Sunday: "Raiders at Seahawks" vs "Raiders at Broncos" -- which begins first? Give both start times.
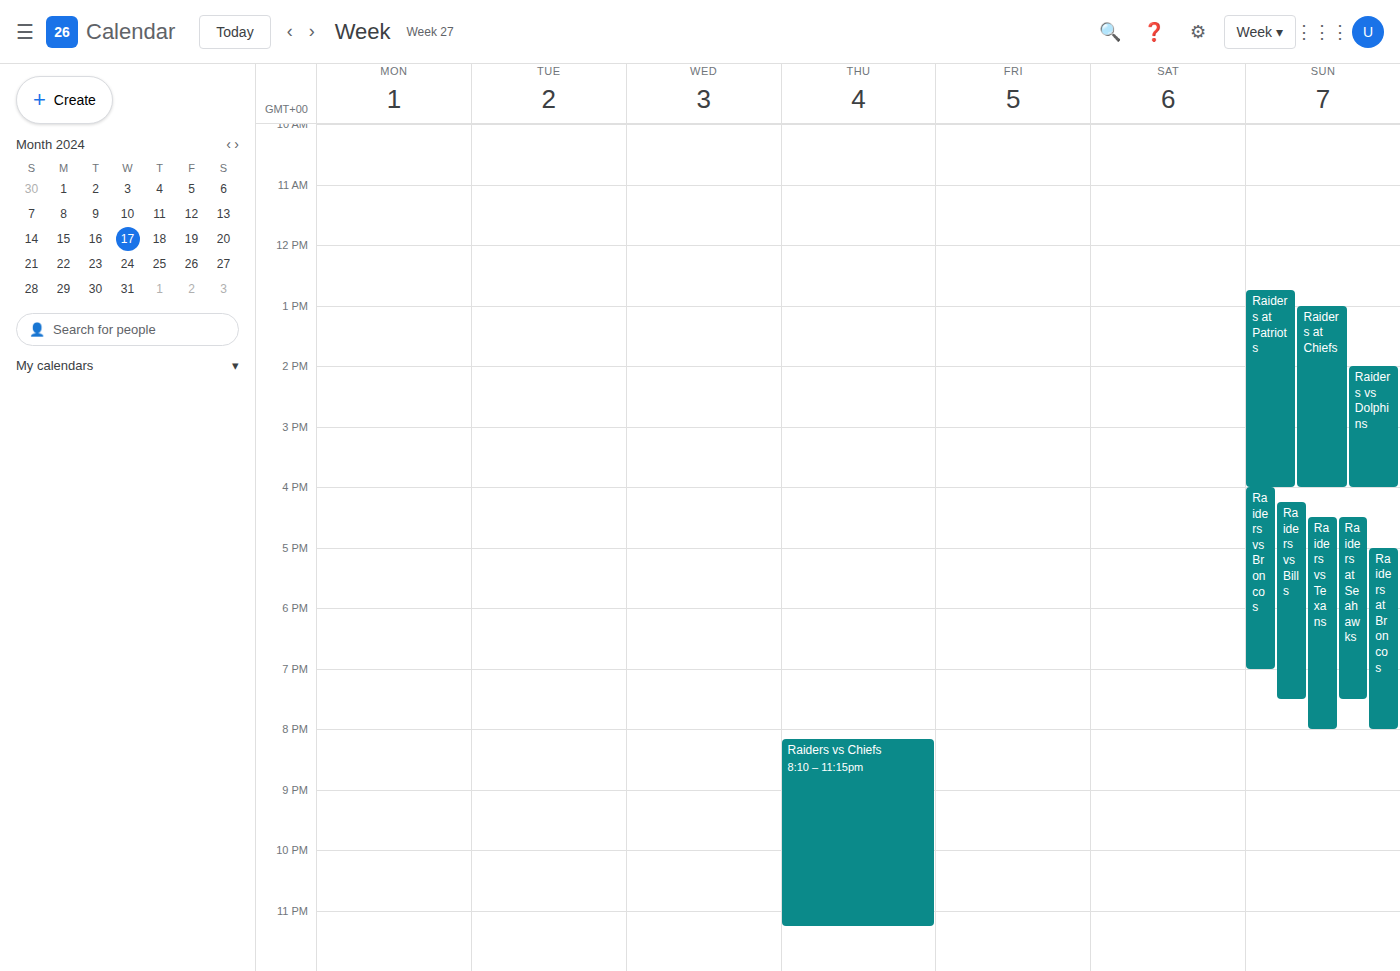
"Raiders at Seahawks" 4:30 PM; "Raiders at Broncos" 5:00 PM.